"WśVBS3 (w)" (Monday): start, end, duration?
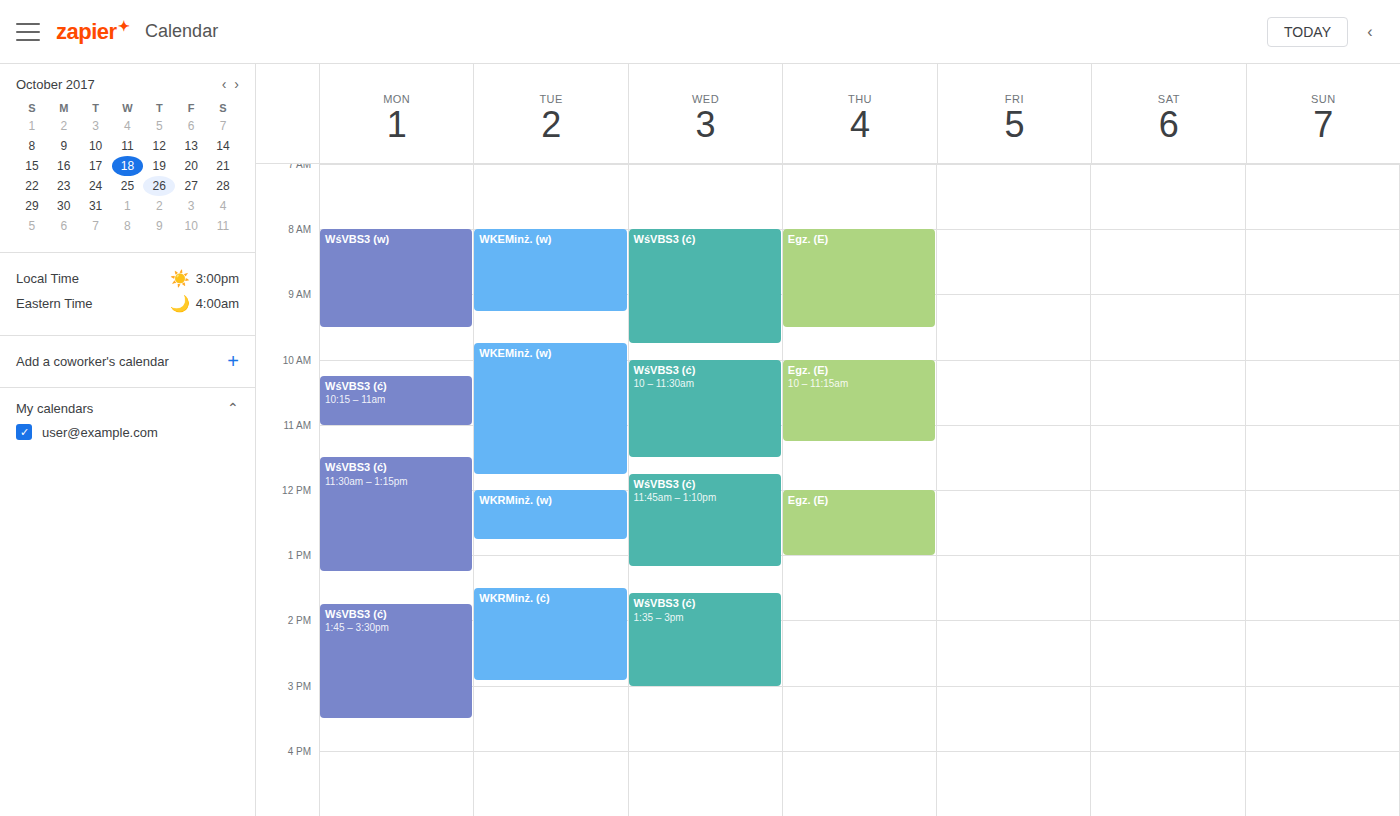
8:00 AM to 9:30 AM, 1 hour 30 minutes